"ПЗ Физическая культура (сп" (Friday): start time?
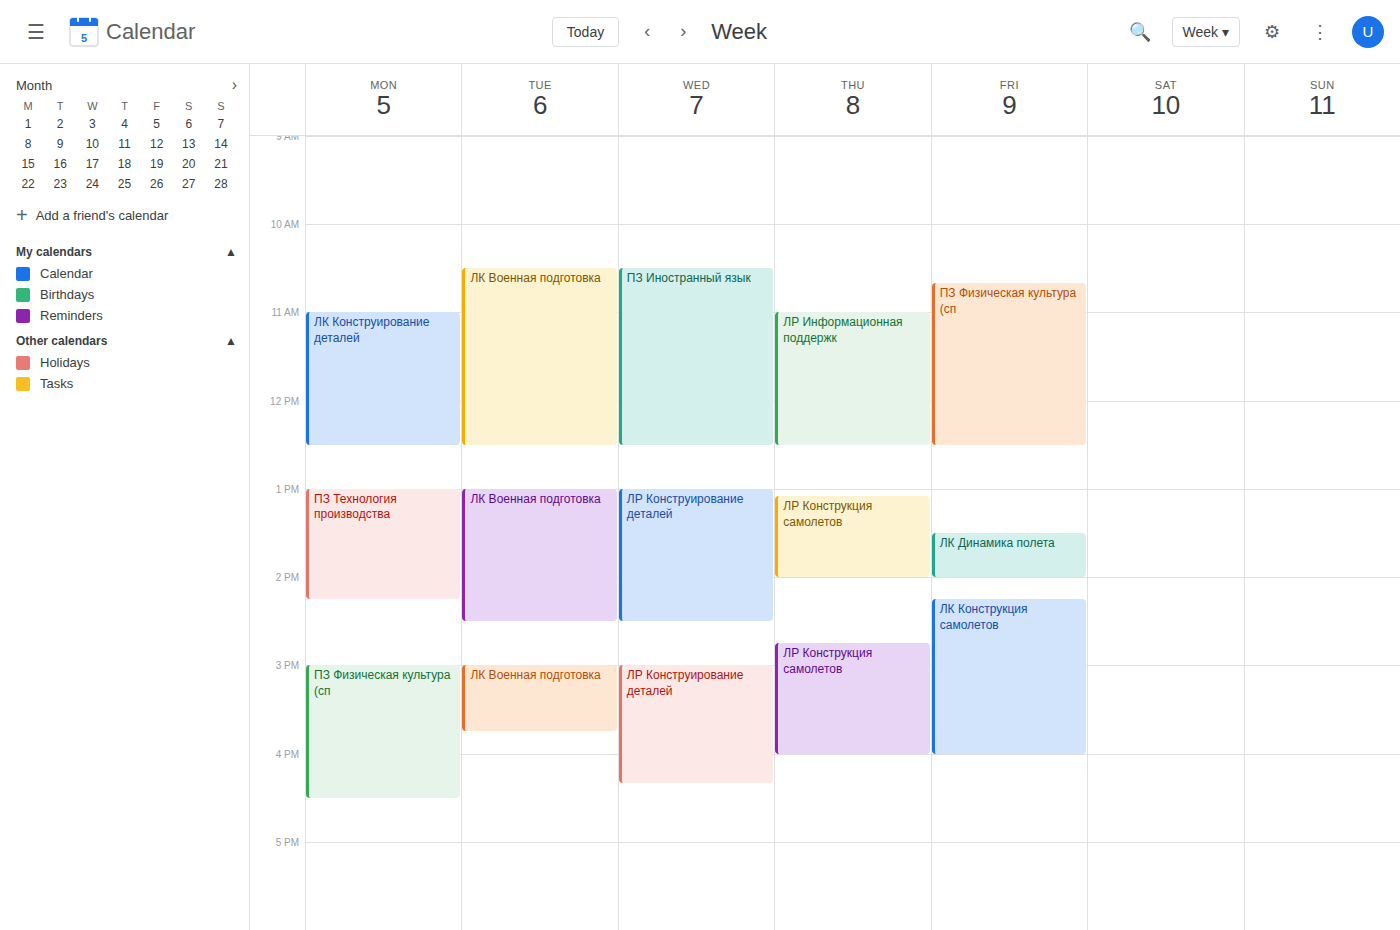
10:40 AM